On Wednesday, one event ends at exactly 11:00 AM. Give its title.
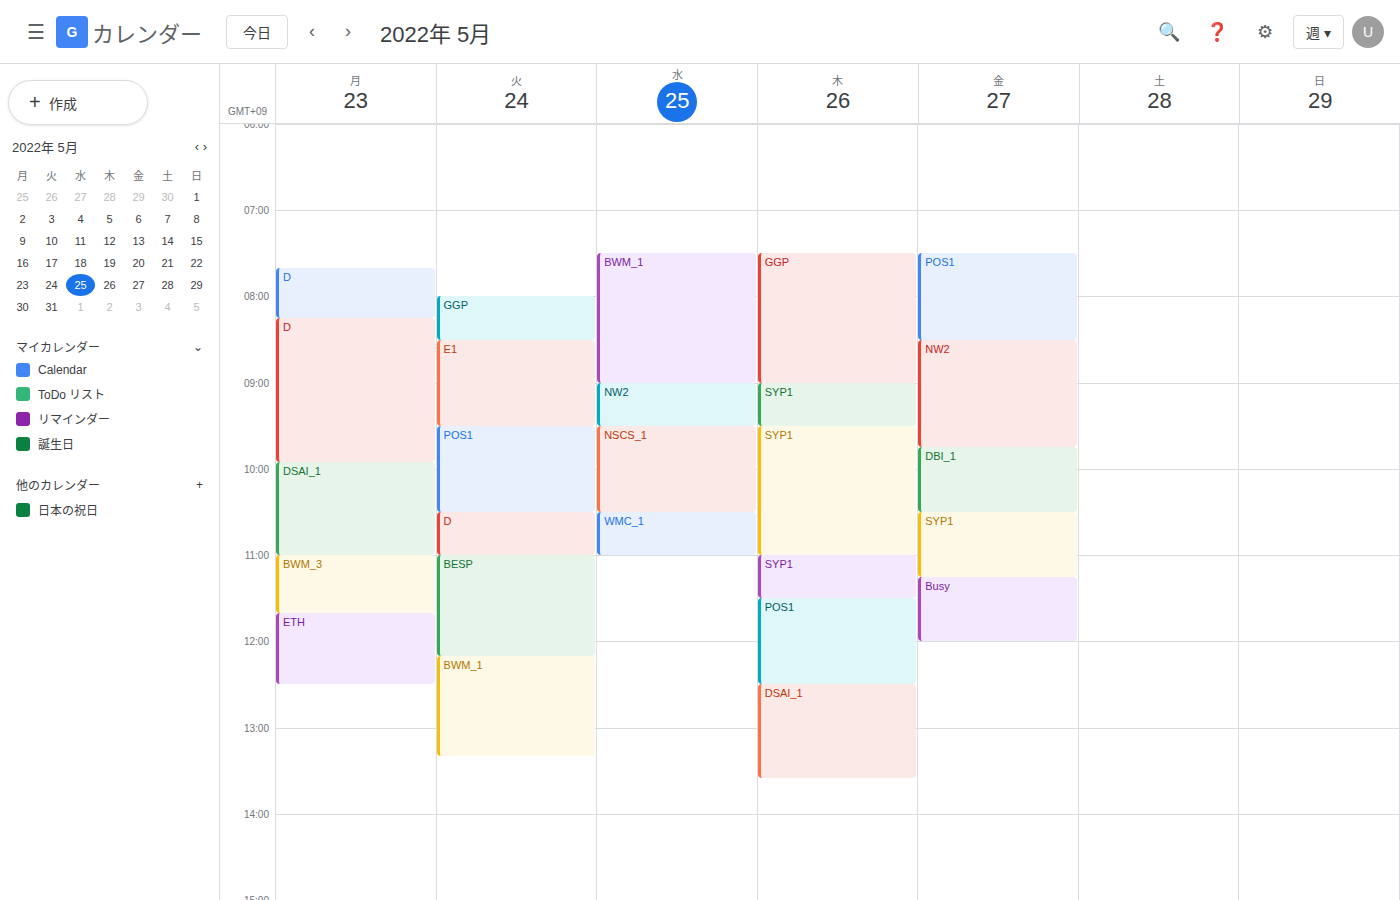
"WMC_1"